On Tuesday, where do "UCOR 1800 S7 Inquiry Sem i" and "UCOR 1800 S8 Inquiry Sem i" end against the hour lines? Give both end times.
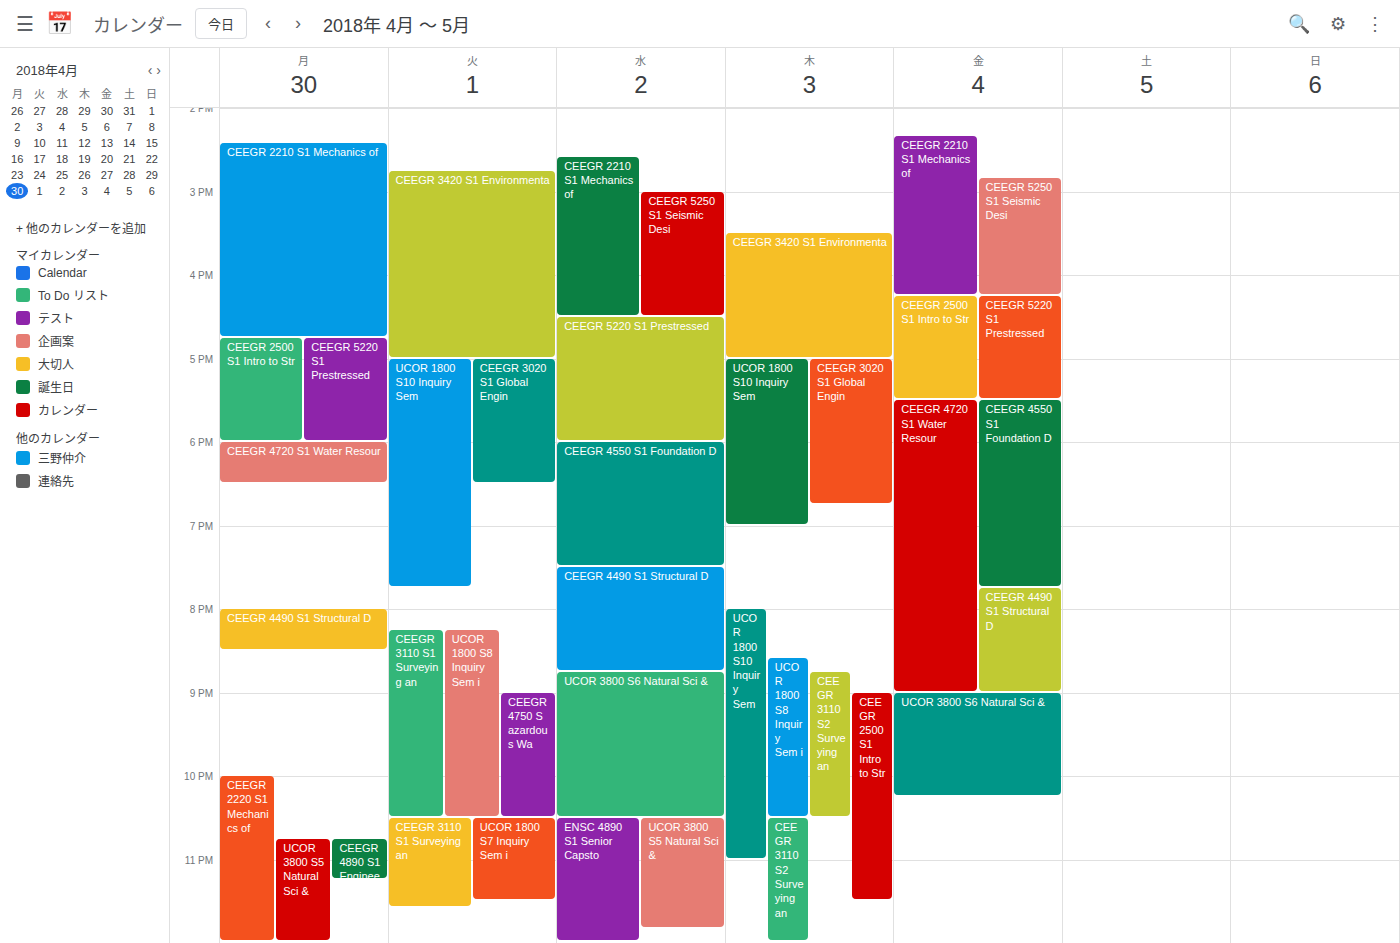
"UCOR 1800 S7 Inquiry Sem i": 11:30 PM, halfway between the 11 PM and 12 AM lines. "UCOR 1800 S8 Inquiry Sem i": 10:30 PM, halfway between the 10 PM and 11 PM lines.